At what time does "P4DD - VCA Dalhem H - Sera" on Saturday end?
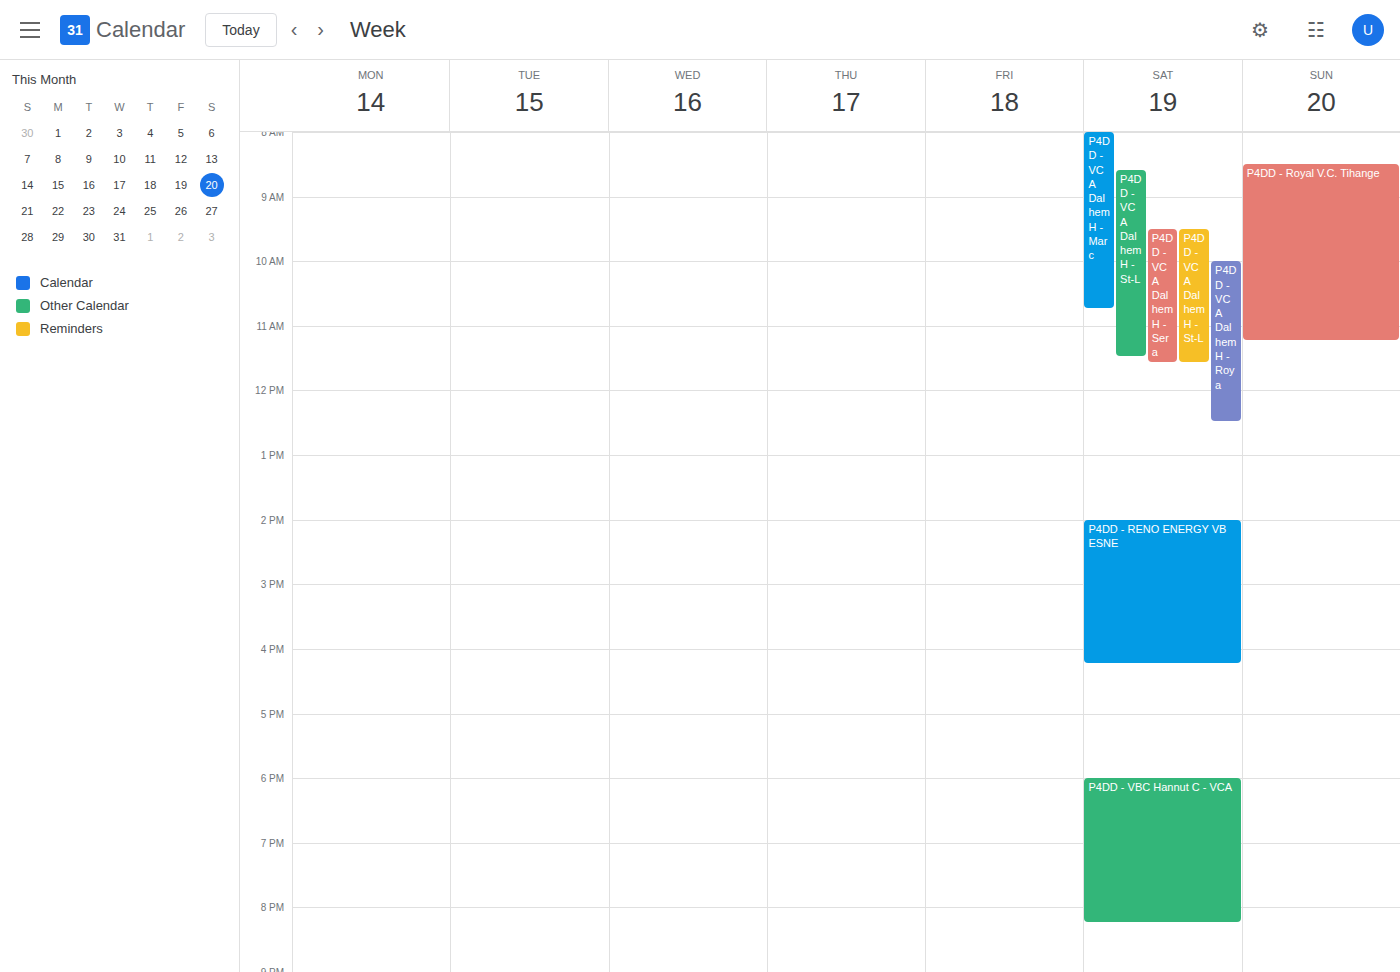
11:35 AM